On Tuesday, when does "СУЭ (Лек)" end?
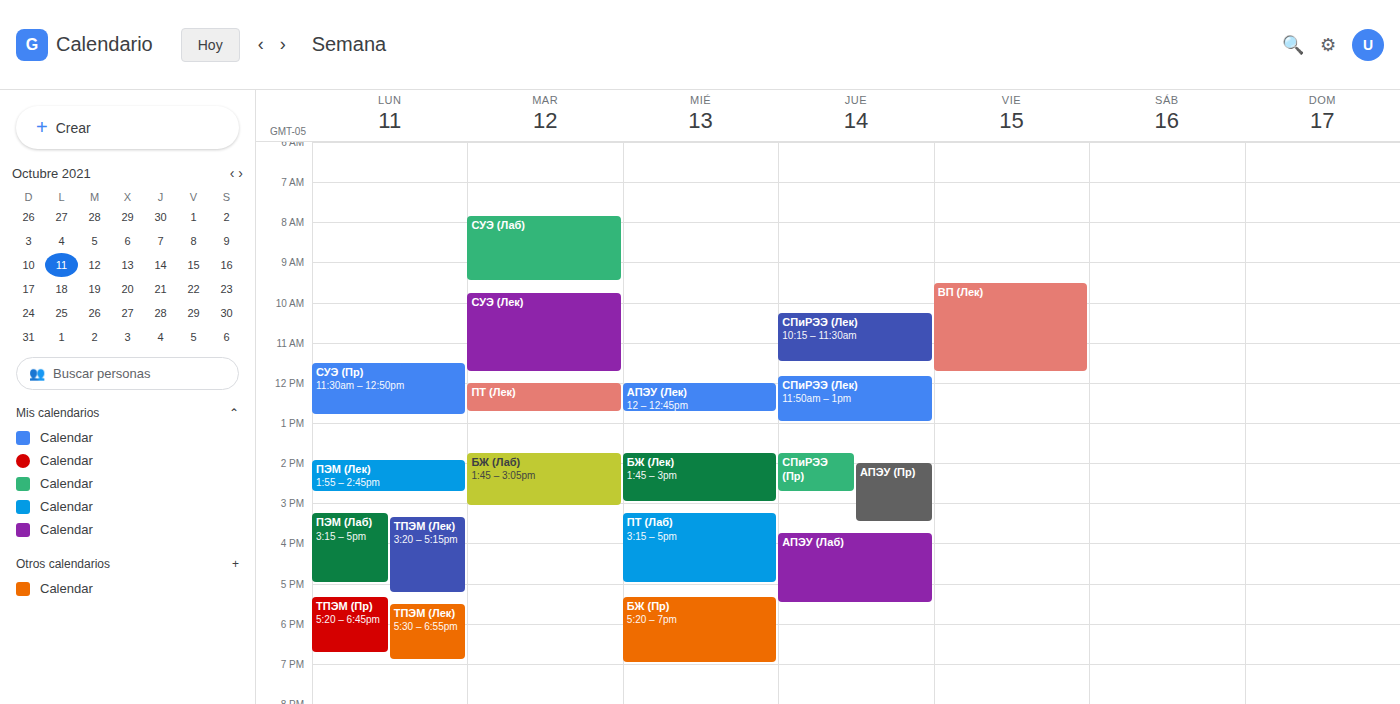
11:45 AM